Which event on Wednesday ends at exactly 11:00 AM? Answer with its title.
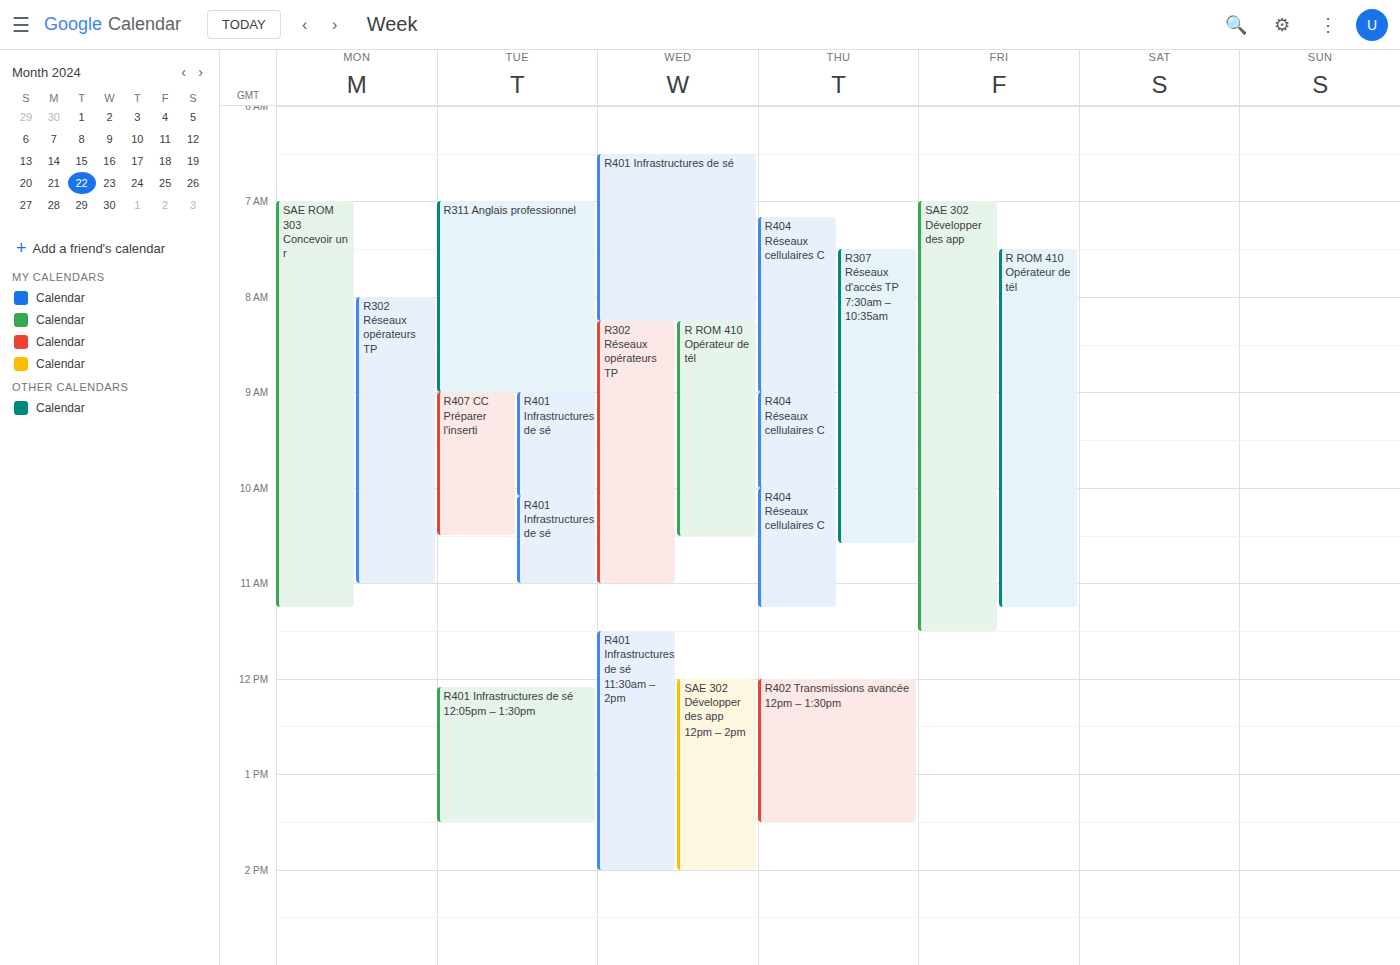
"R302 Réseaux opérateurs TP"